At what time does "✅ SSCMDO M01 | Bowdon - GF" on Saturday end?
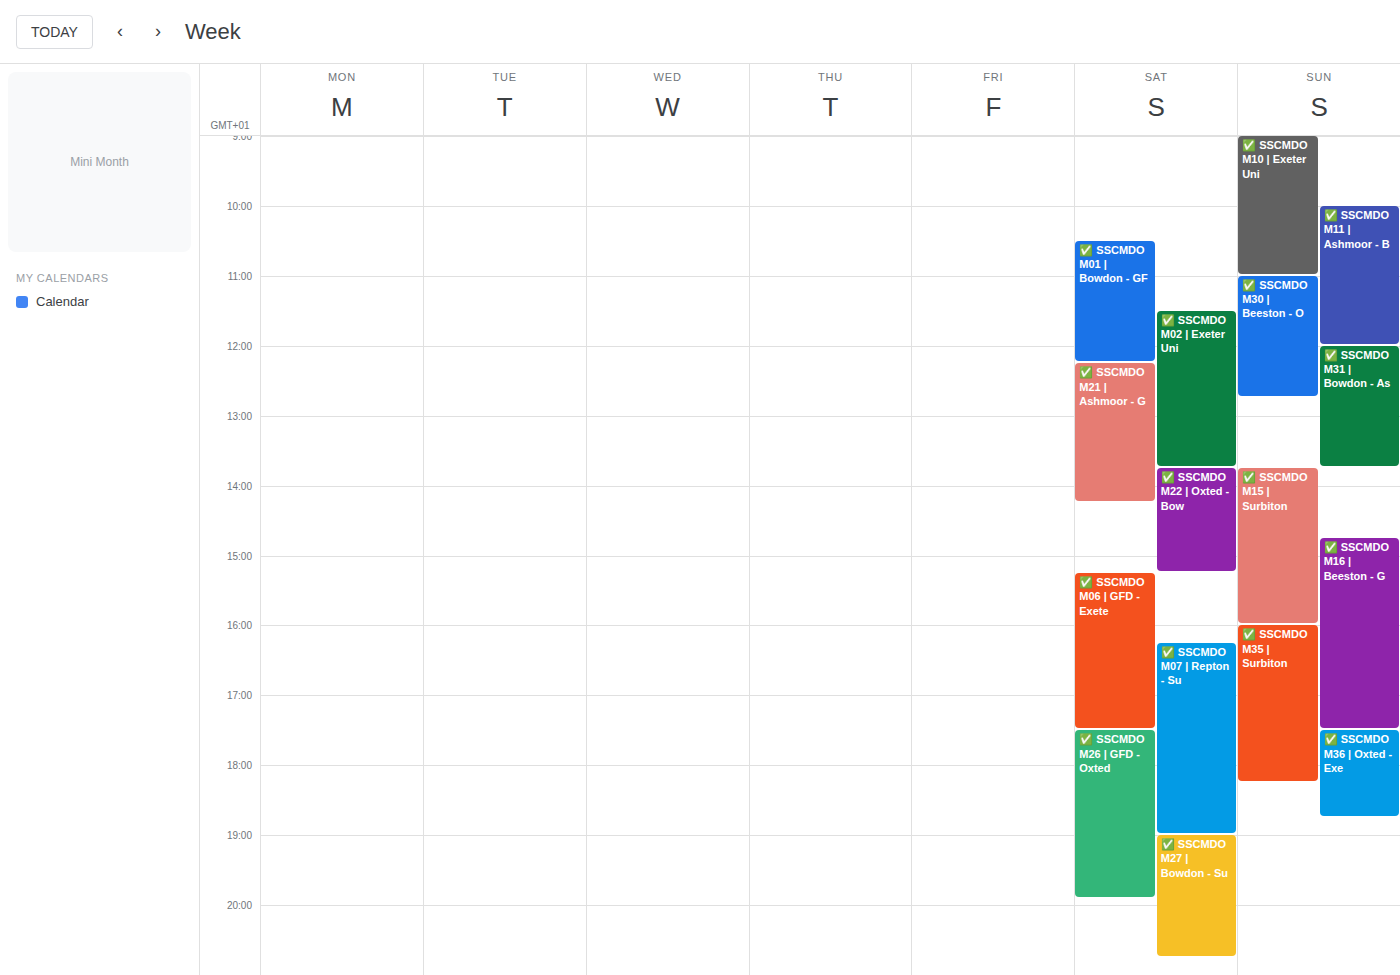
12:15 PM